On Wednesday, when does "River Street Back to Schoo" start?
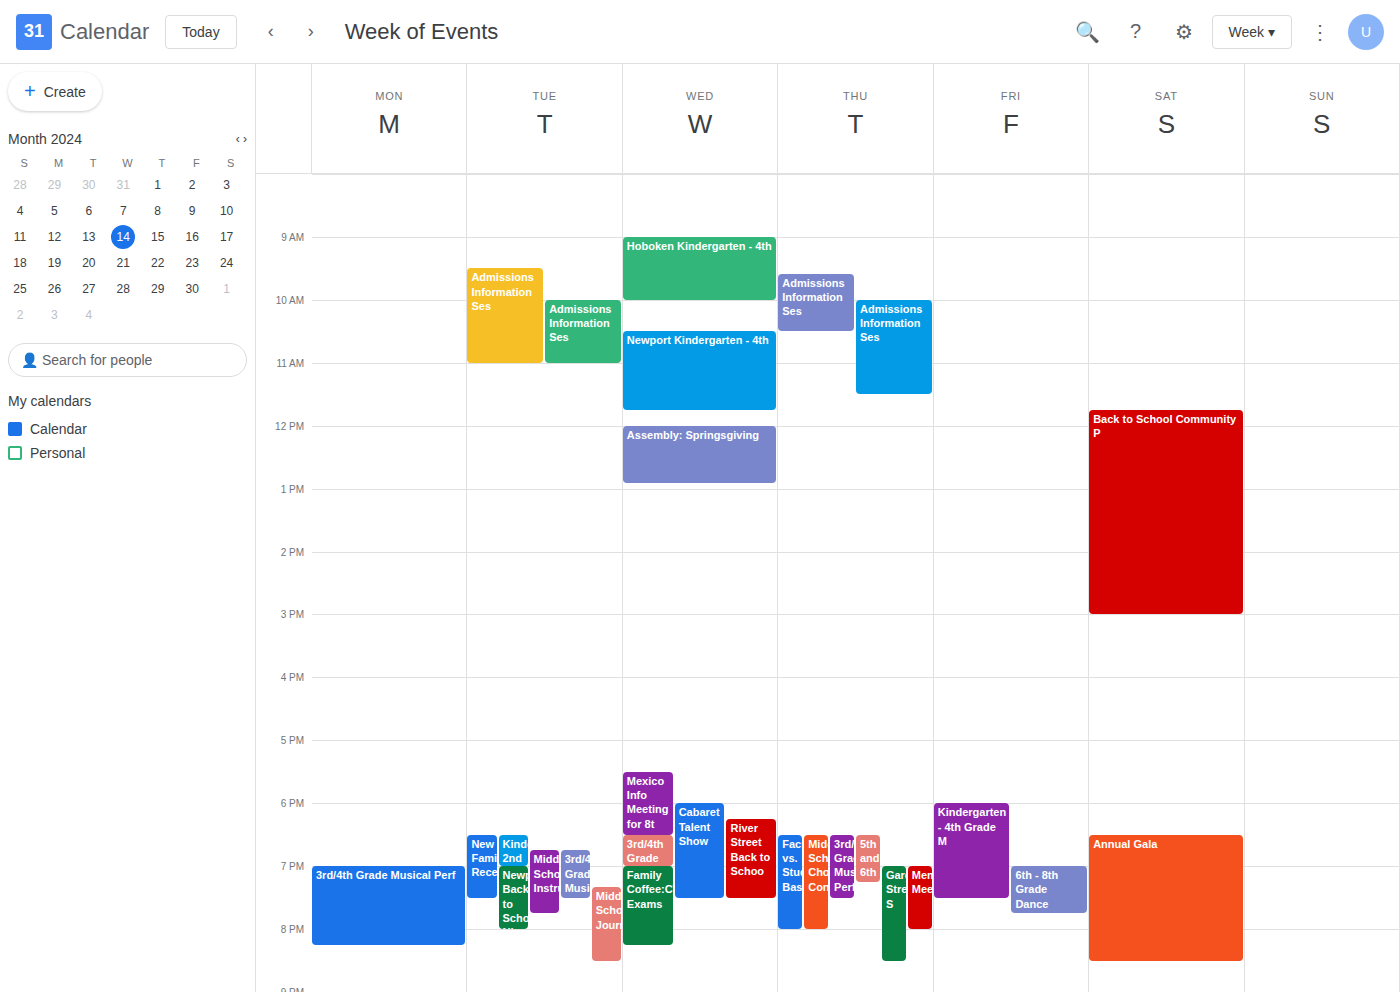
6:15 PM